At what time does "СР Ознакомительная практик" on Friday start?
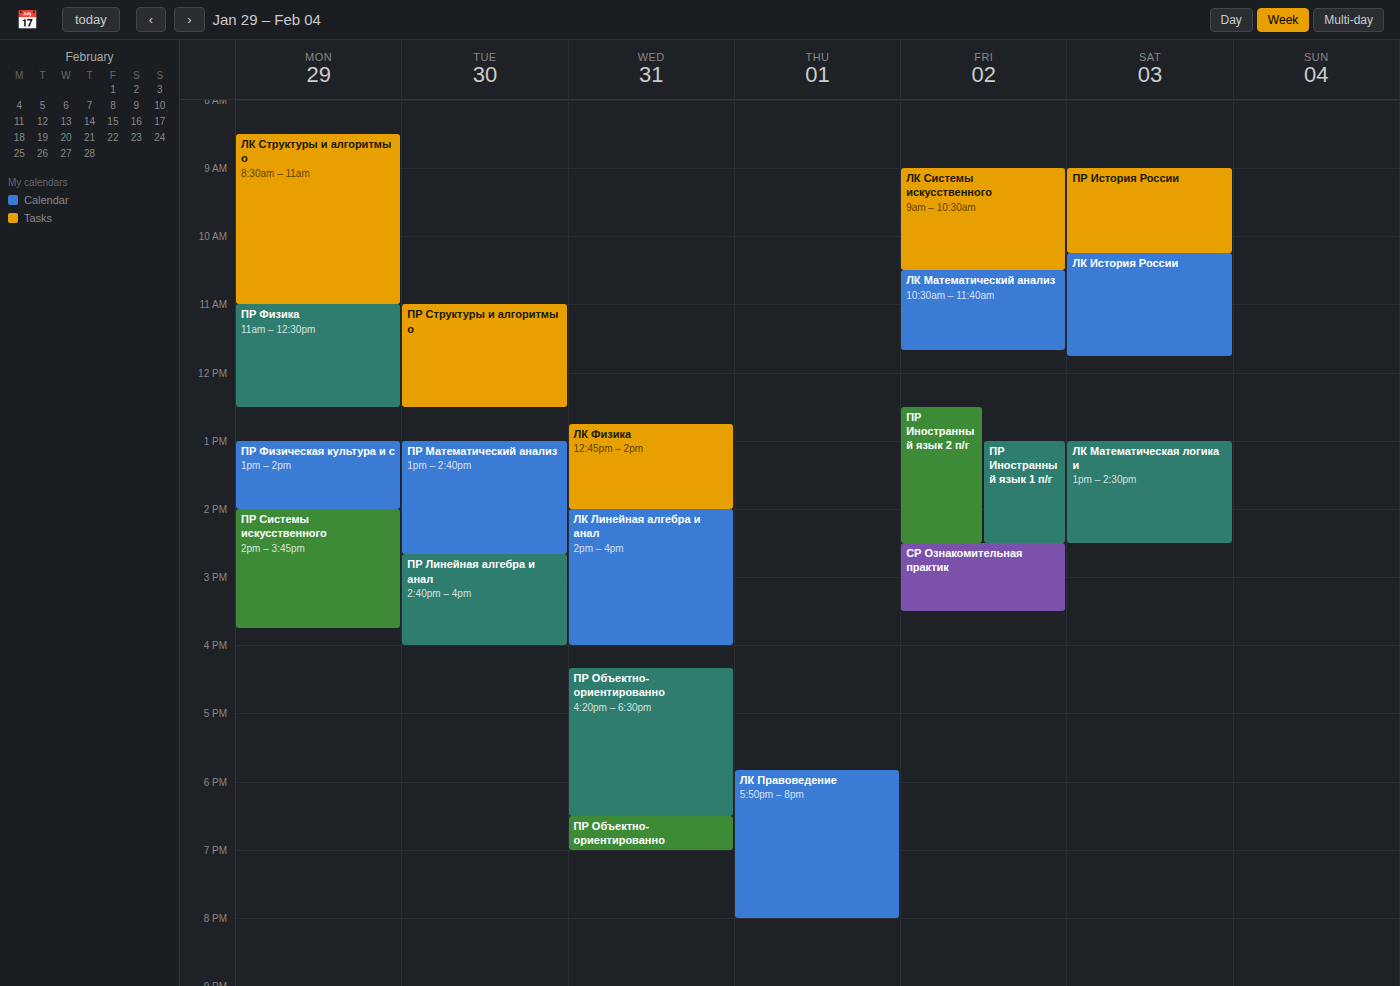
2:30 PM